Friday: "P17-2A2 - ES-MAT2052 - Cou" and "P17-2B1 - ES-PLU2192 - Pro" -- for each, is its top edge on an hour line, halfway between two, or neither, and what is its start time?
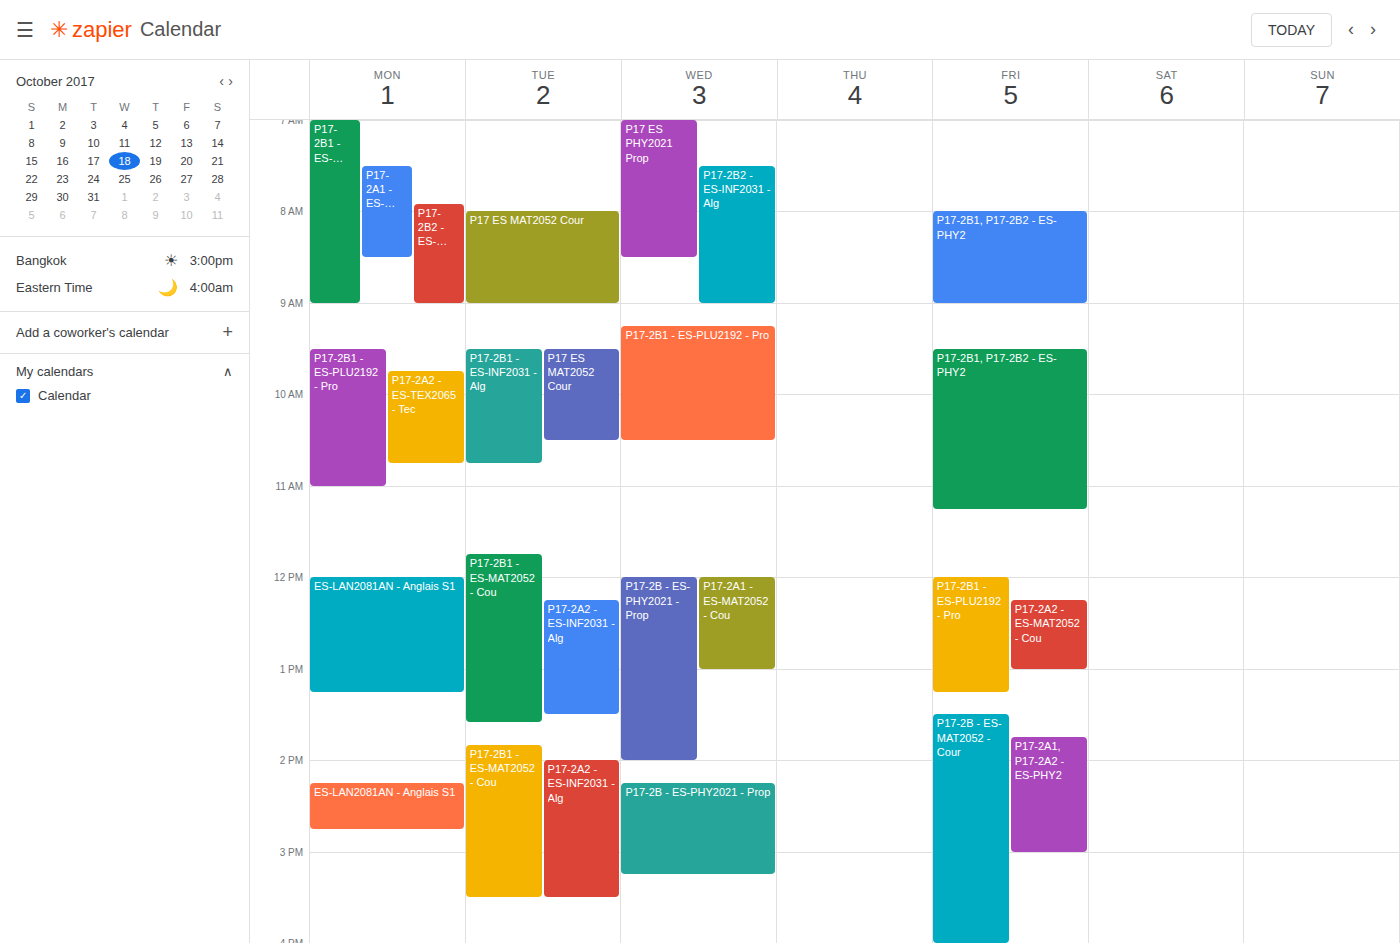
"P17-2A2 - ES-MAT2052 - Cou": 12:15 PM, neither: a quarter of the way from the 12 PM line to the 1 PM line. "P17-2B1 - ES-PLU2192 - Pro": 12:00 PM, exactly on the 12 PM line.